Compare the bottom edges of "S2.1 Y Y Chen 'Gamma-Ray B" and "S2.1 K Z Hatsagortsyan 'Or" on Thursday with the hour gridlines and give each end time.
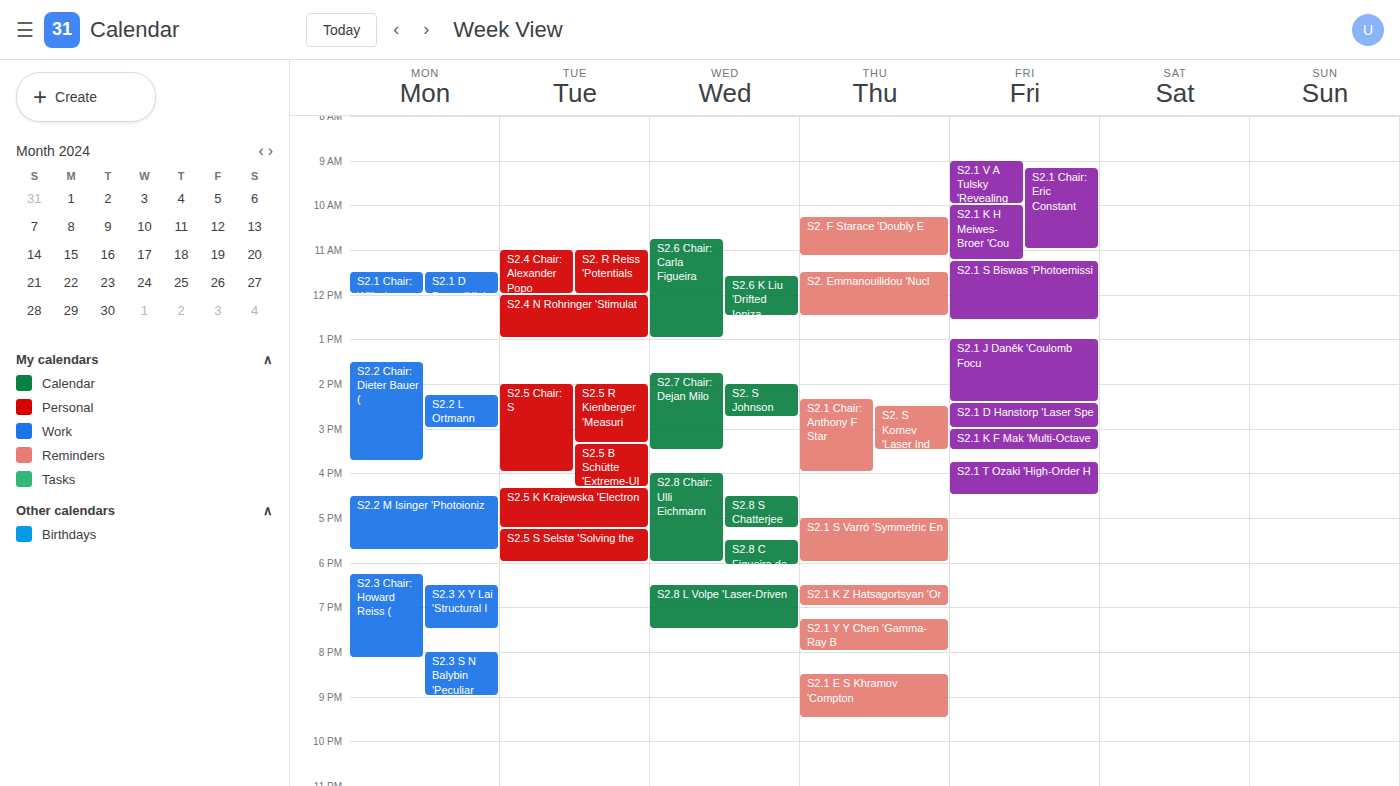
"S2.1 Y Y Chen 'Gamma-Ray B": 8:00 PM, exactly on the 8 PM line. "S2.1 K Z Hatsagortsyan 'Or": 7:00 PM, exactly on the 7 PM line.